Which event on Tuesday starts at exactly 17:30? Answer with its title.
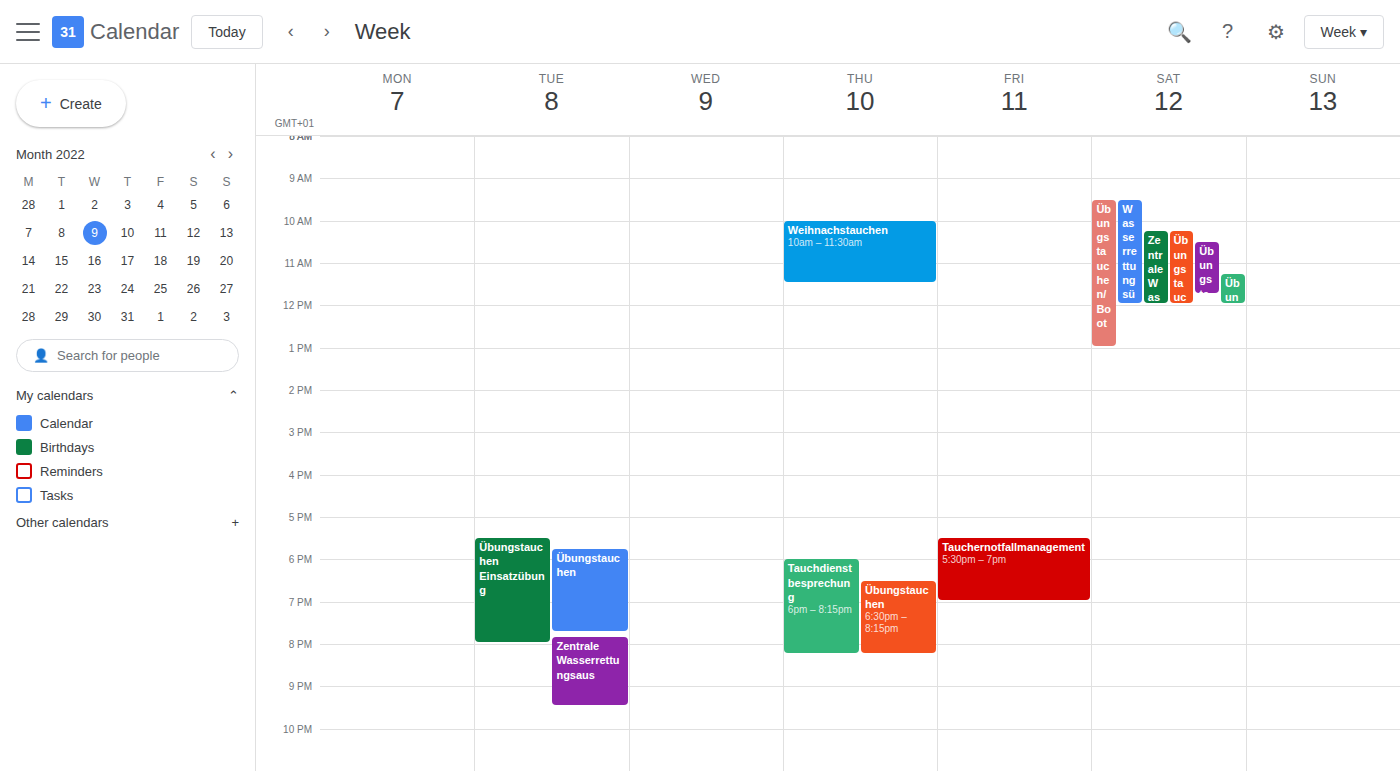
"Übungstauchen Einsatzübung"